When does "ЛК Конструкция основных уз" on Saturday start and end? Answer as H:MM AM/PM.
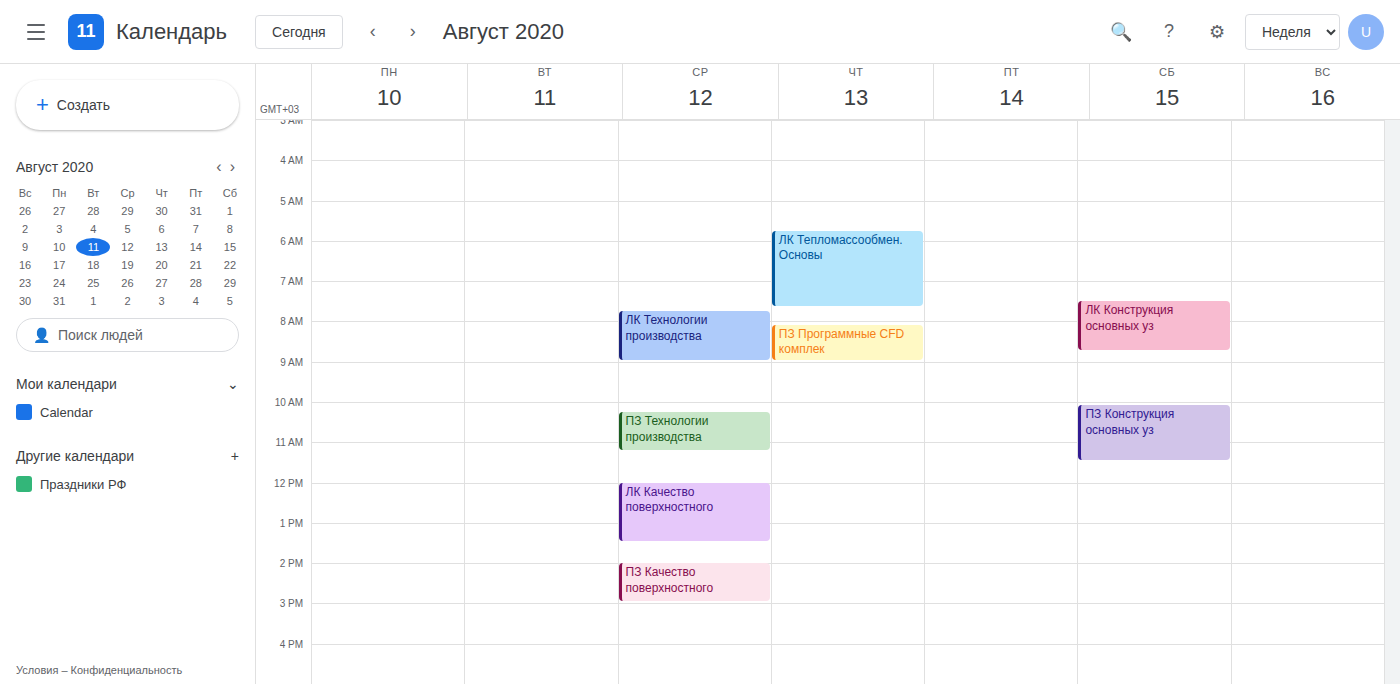
7:30 AM to 8:45 AM